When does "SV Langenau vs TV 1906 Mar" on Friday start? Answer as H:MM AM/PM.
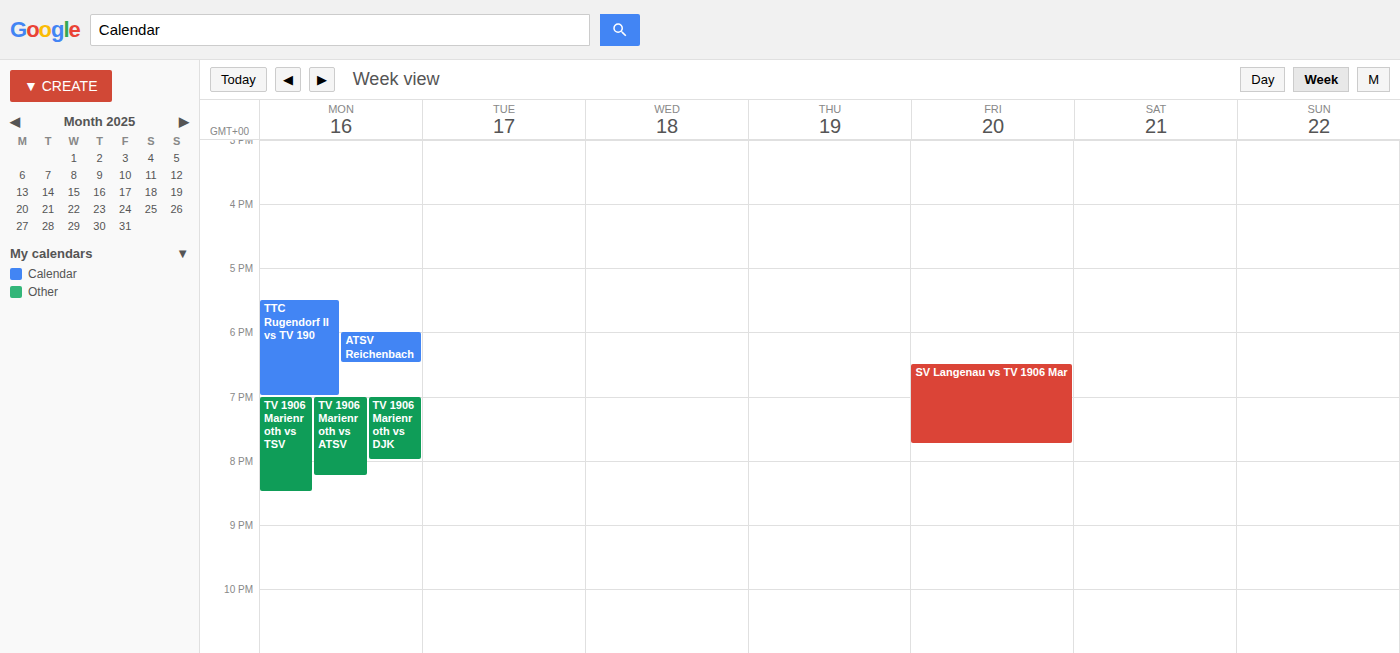
6:30 PM